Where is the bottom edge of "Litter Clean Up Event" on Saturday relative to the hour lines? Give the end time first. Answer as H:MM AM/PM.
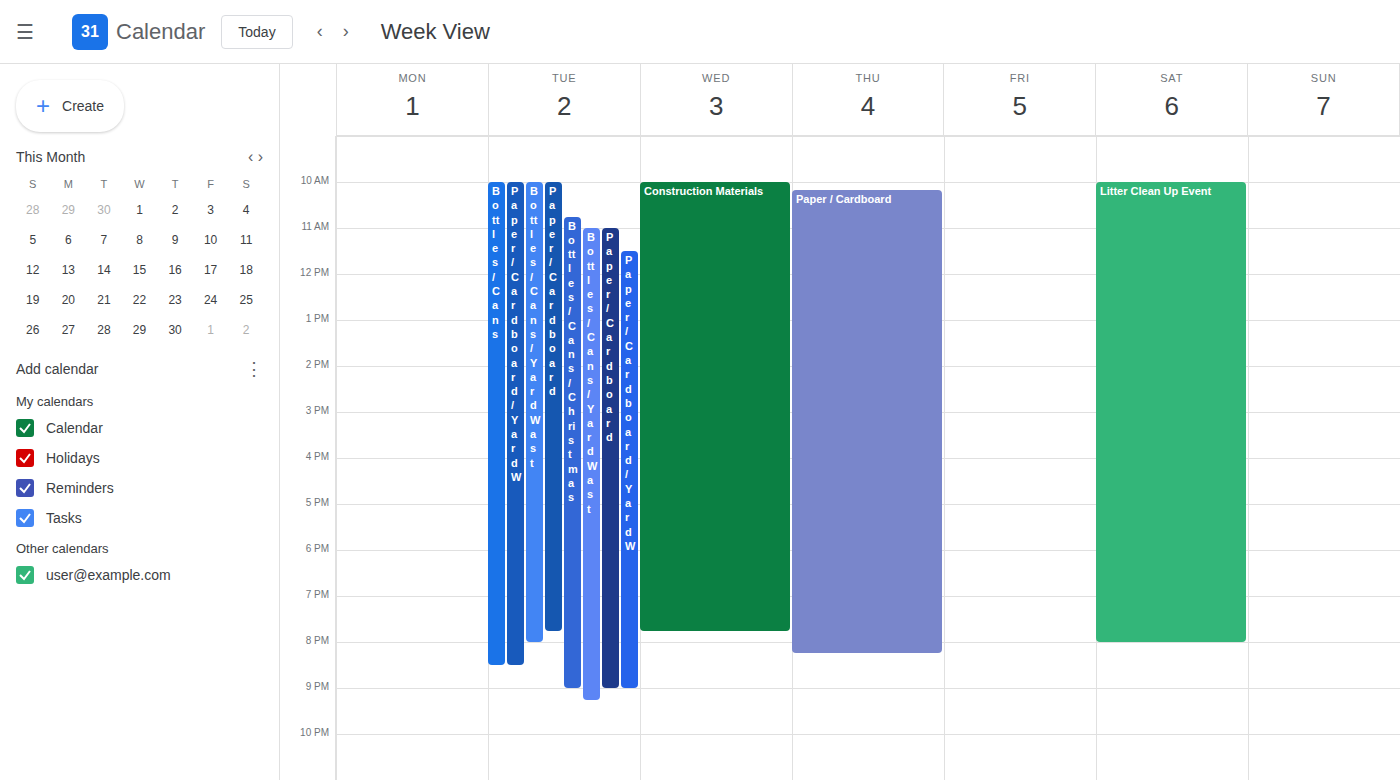
8:00 PM -- exactly on the 8 PM line.